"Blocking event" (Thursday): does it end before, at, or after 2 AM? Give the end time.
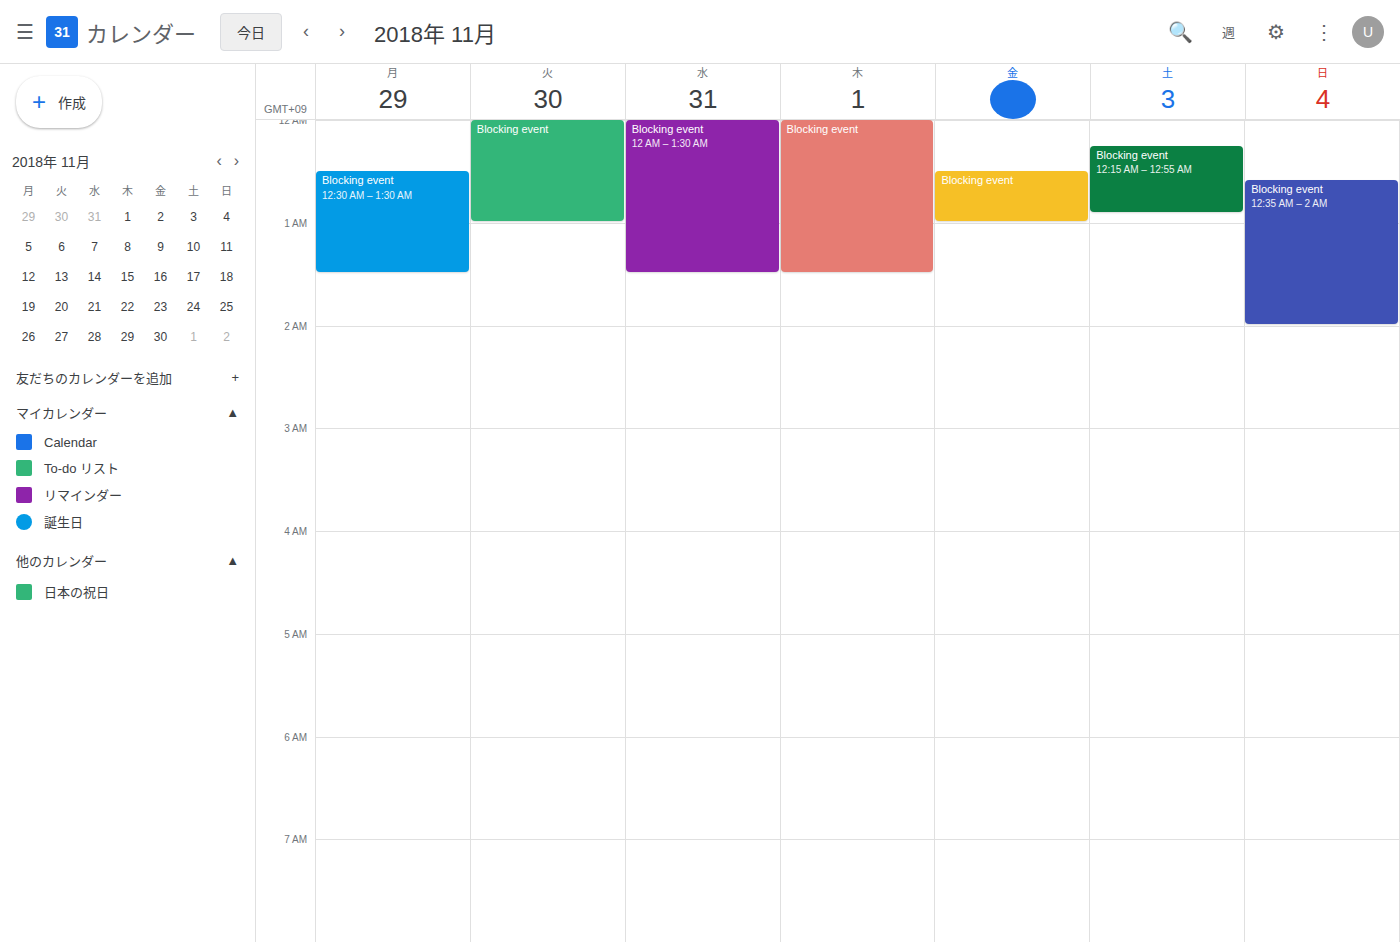
1:30 AM -- before 2 AM, 30 minutes above the 2 AM line.